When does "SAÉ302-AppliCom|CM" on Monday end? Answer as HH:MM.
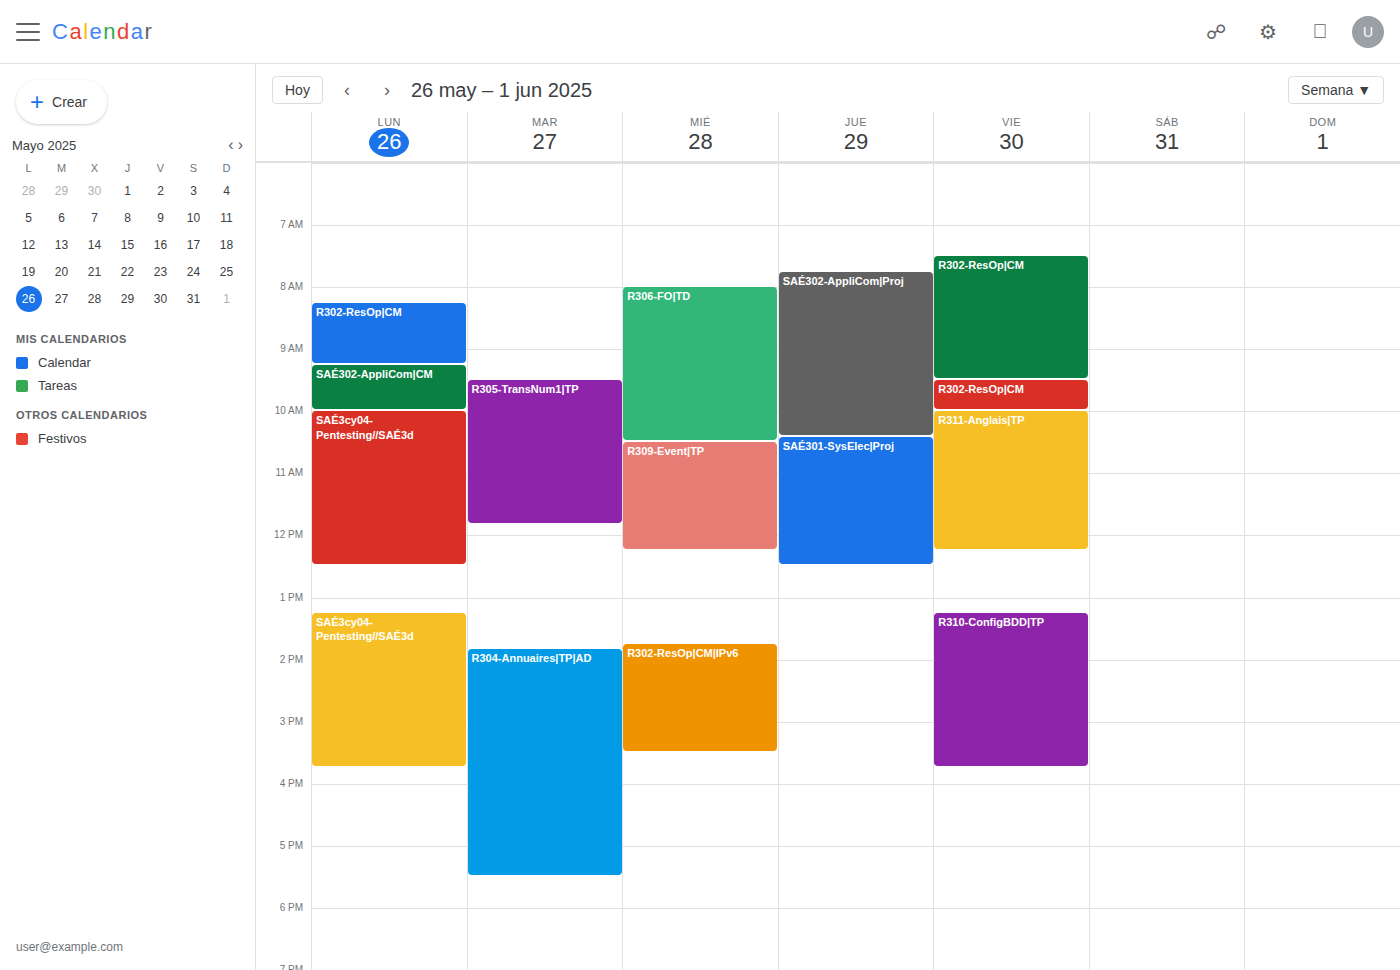
10:00